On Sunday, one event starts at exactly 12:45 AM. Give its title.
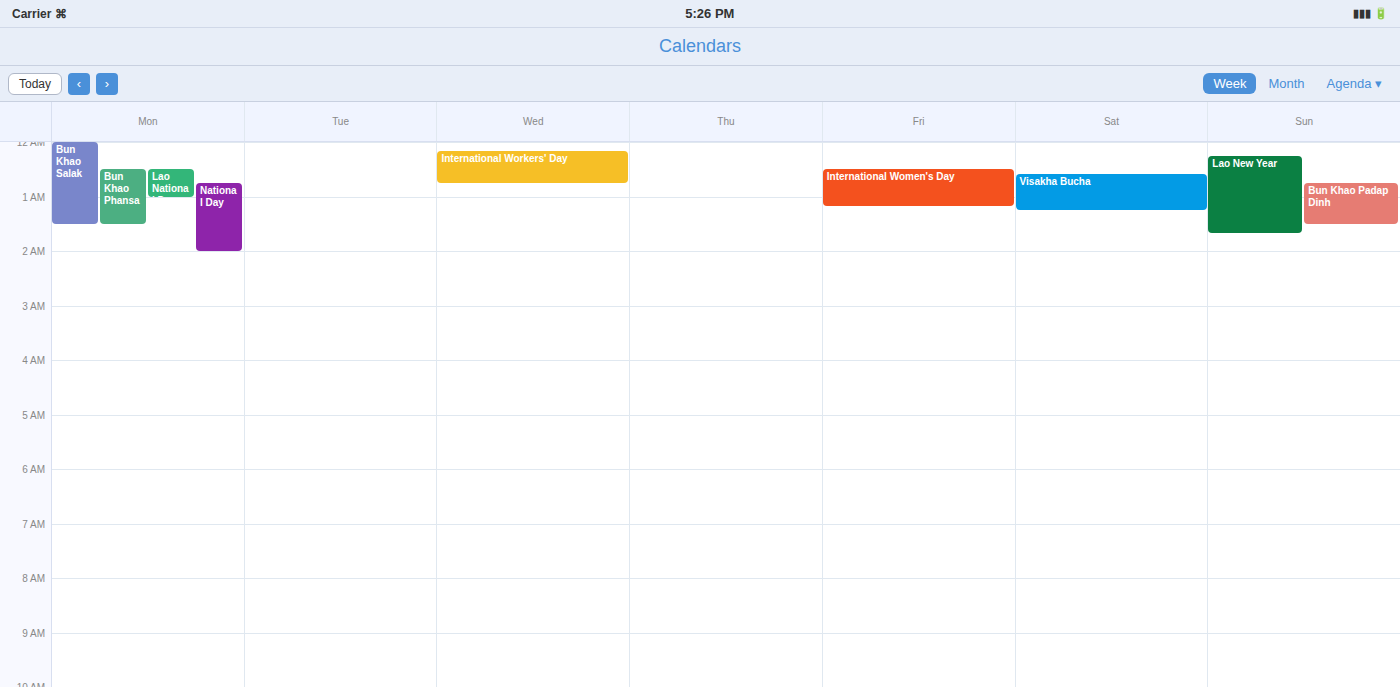
"Bun Khao Padap Dinh"